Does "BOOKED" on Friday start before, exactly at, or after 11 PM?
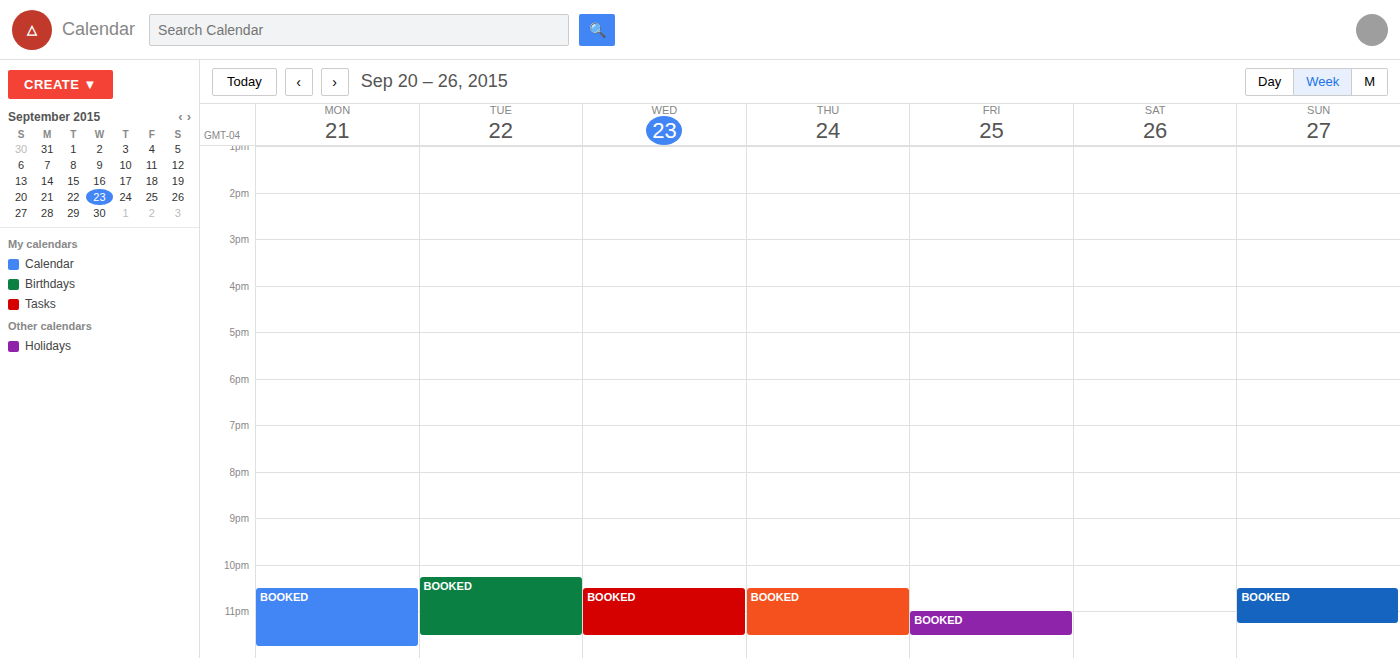
11:00 PM -- exactly at 11 PM, on the 11 PM line.